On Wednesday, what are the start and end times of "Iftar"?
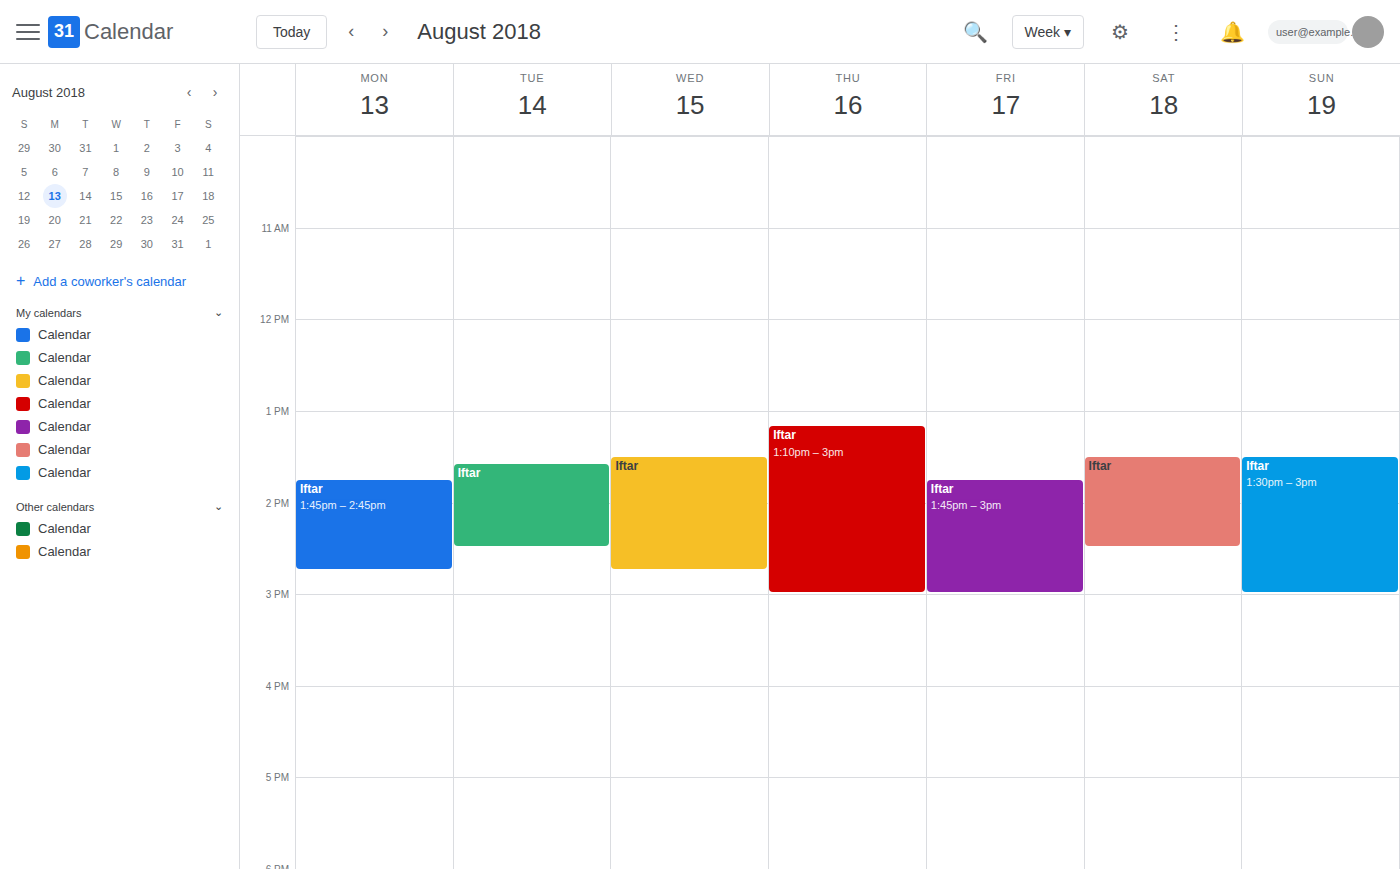
1:30 PM to 2:45 PM